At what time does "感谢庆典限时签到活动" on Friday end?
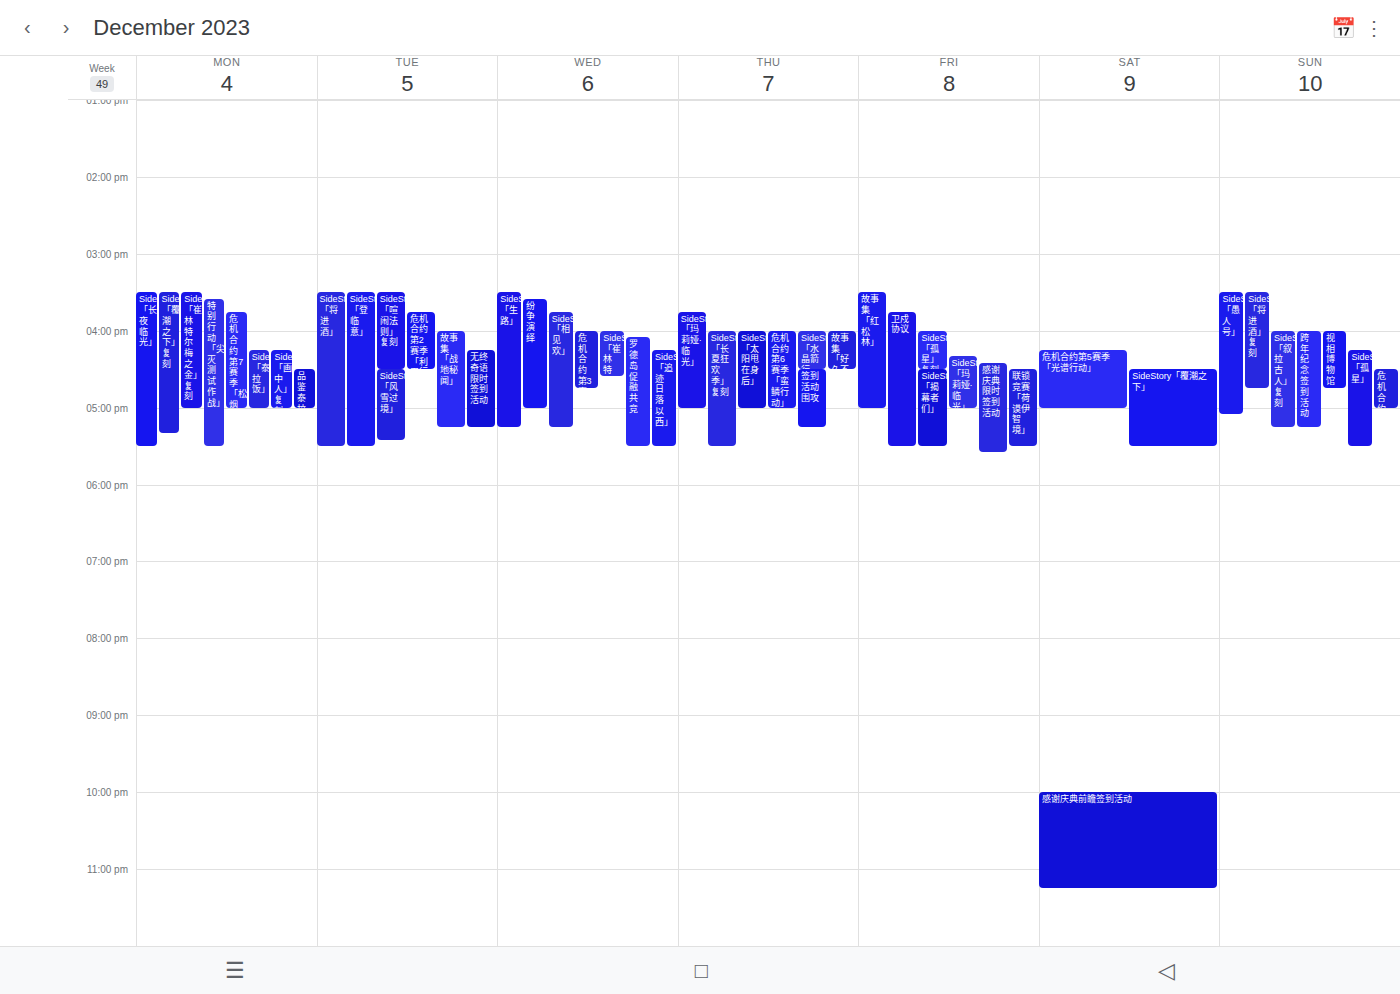
5:35 PM